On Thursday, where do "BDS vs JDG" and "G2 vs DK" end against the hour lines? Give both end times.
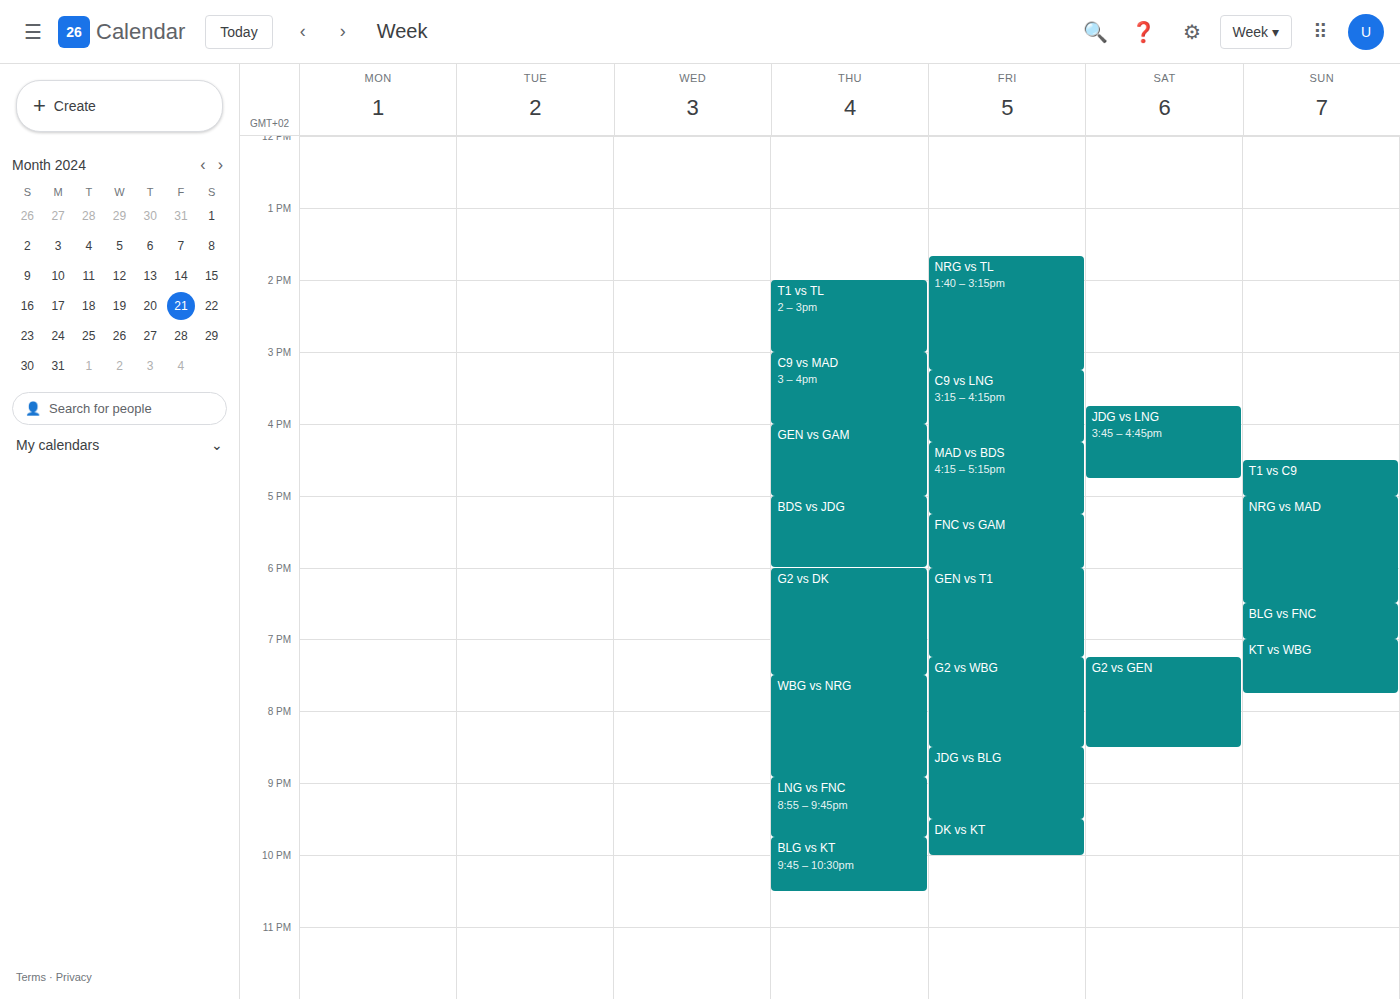
"BDS vs JDG": 6:00 PM, exactly on the 6 PM line. "G2 vs DK": 7:30 PM, halfway between the 7 PM and 8 PM lines.